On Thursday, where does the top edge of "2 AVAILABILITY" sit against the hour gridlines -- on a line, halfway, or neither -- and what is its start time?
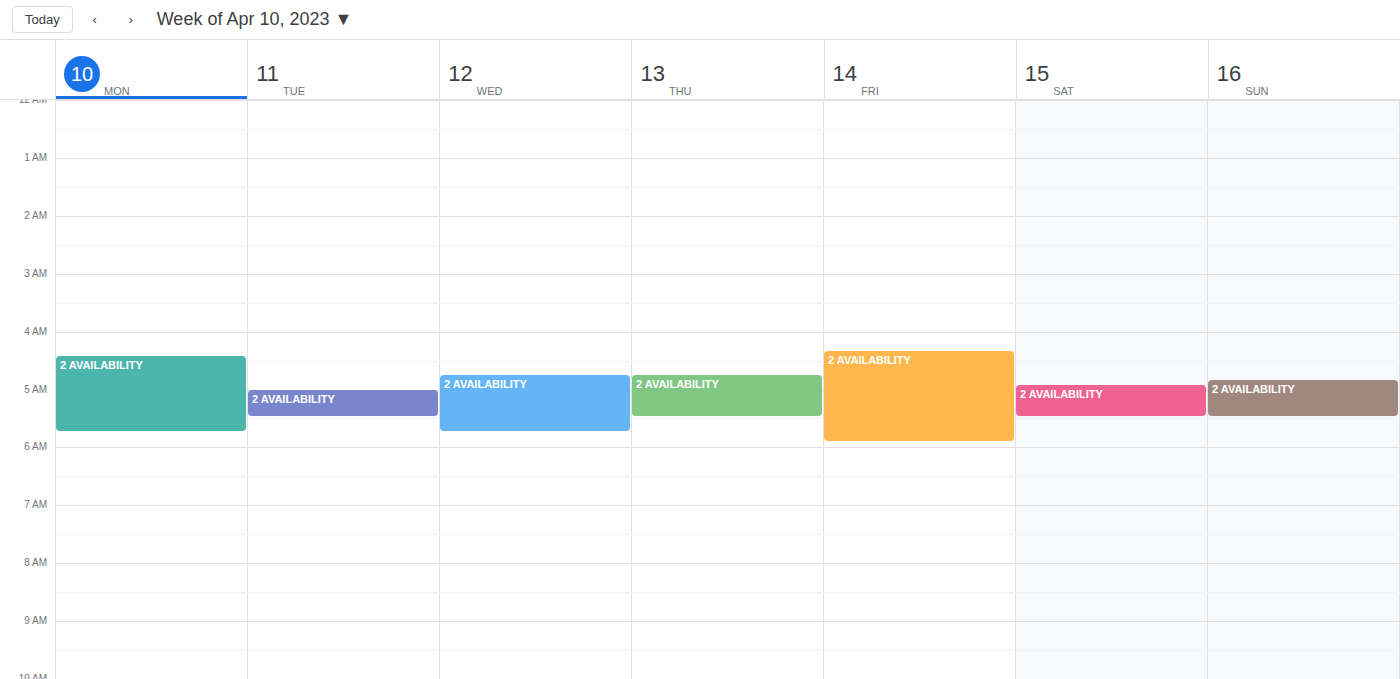
4:45 AM -- neither: three quarters of the way from the 4 AM line to the 5 AM line.